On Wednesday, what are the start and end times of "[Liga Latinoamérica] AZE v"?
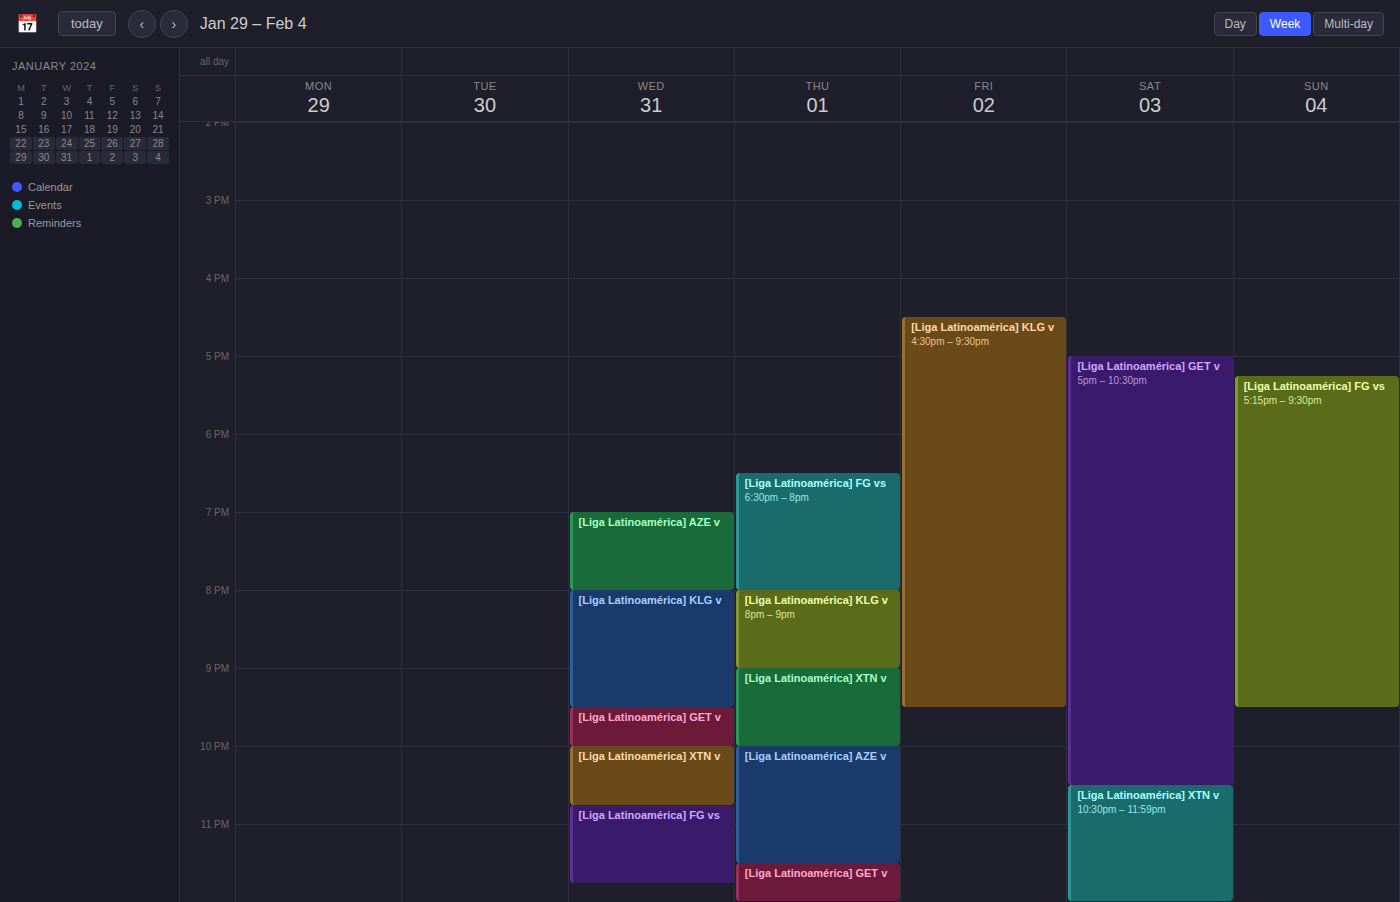
7:00 PM to 8:00 PM